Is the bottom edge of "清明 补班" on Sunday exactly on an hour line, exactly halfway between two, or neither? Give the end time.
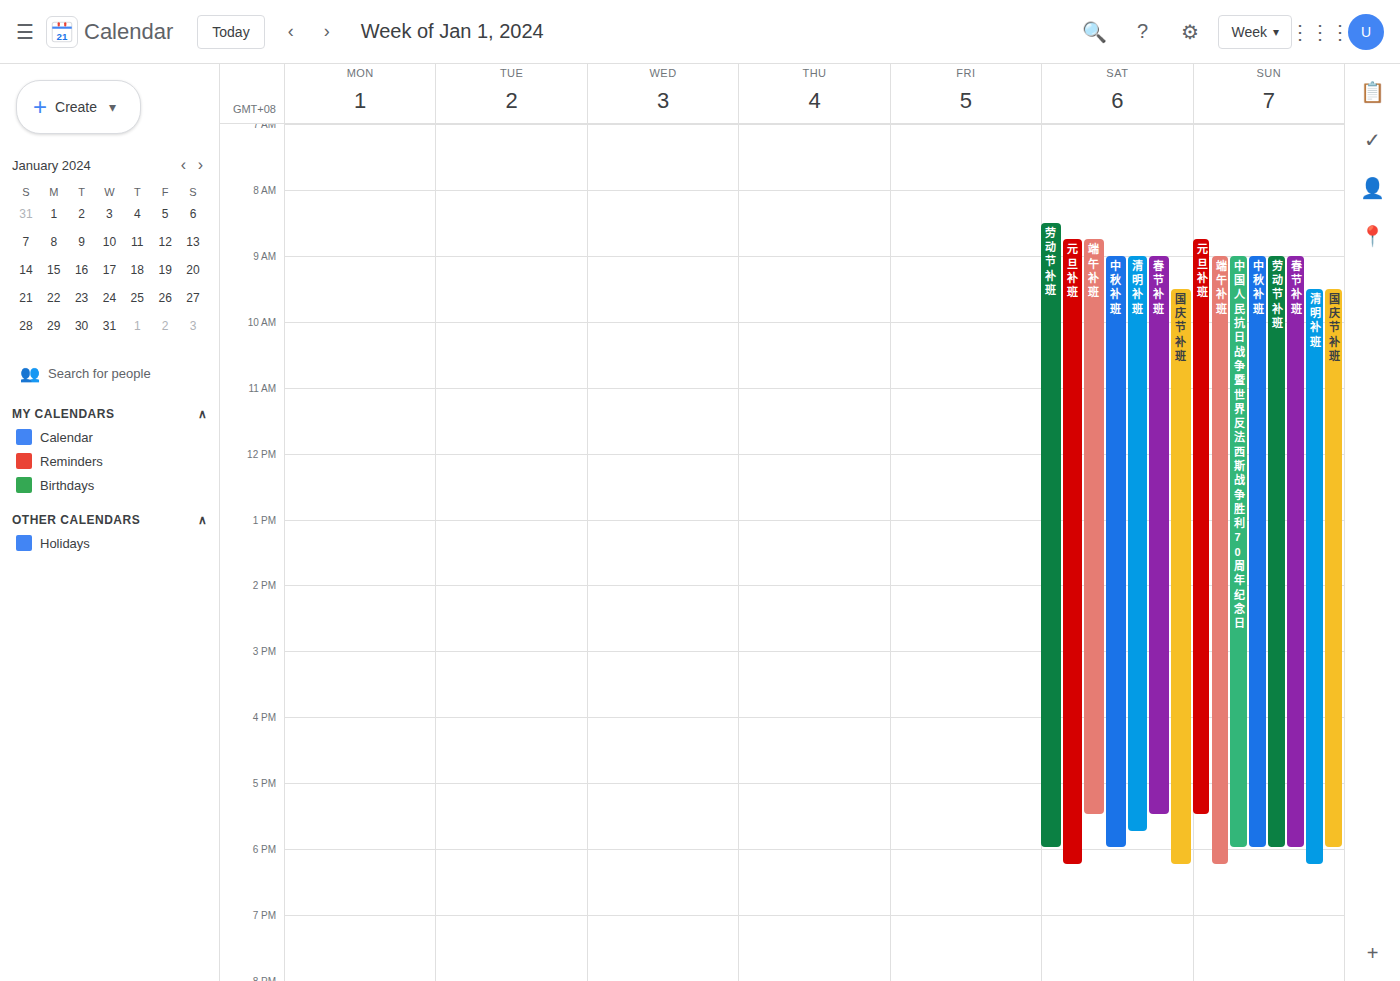
6:15 PM -- neither: a quarter of the way from the 6 PM line to the 7 PM line.